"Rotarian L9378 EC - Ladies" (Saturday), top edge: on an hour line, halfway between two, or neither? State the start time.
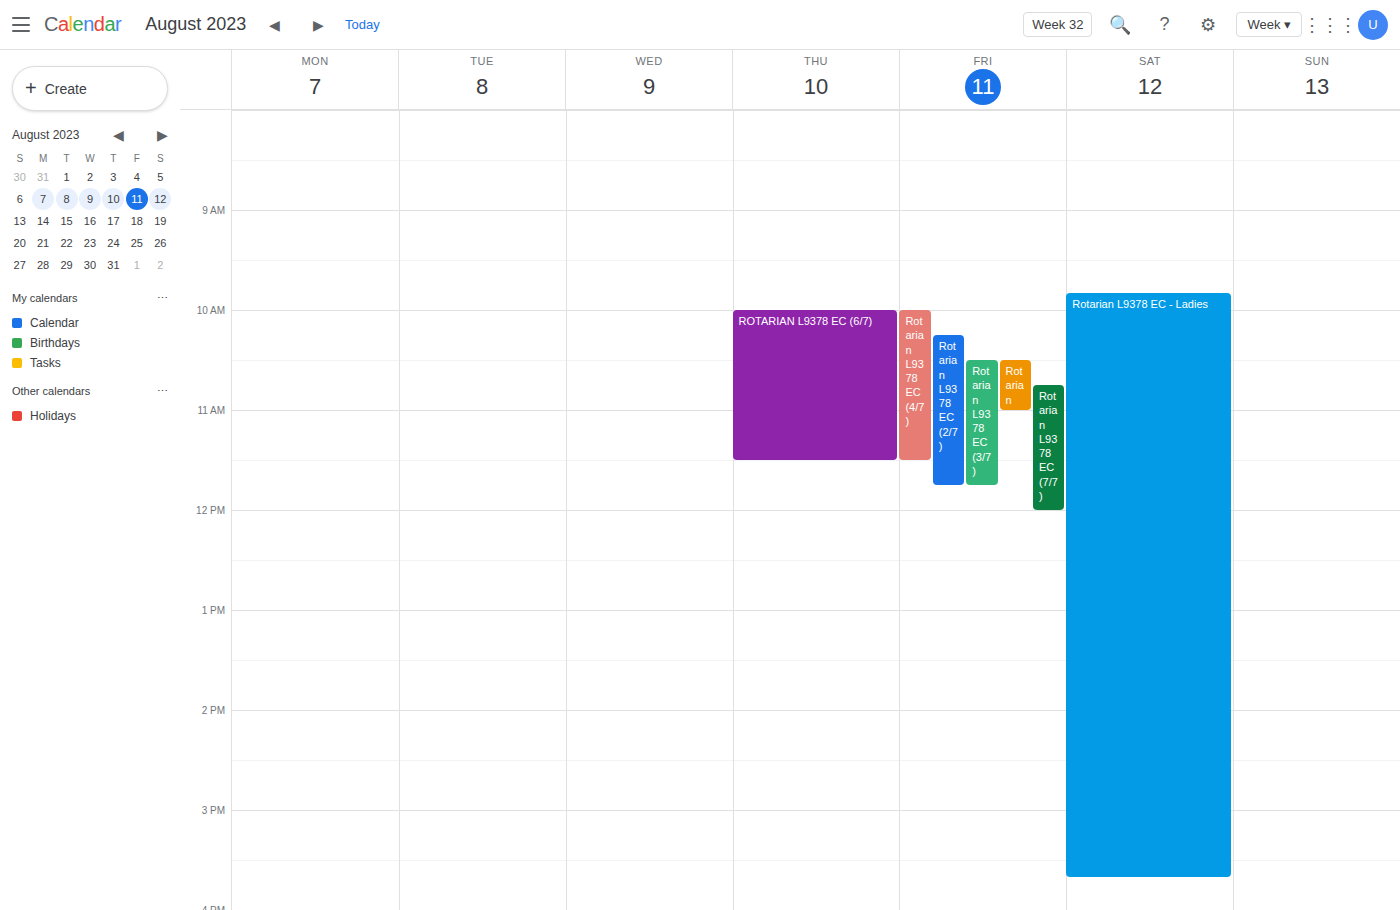
9:50 AM -- neither: 50 minutes below the 9 AM line and 10 minutes above the 10 AM line.